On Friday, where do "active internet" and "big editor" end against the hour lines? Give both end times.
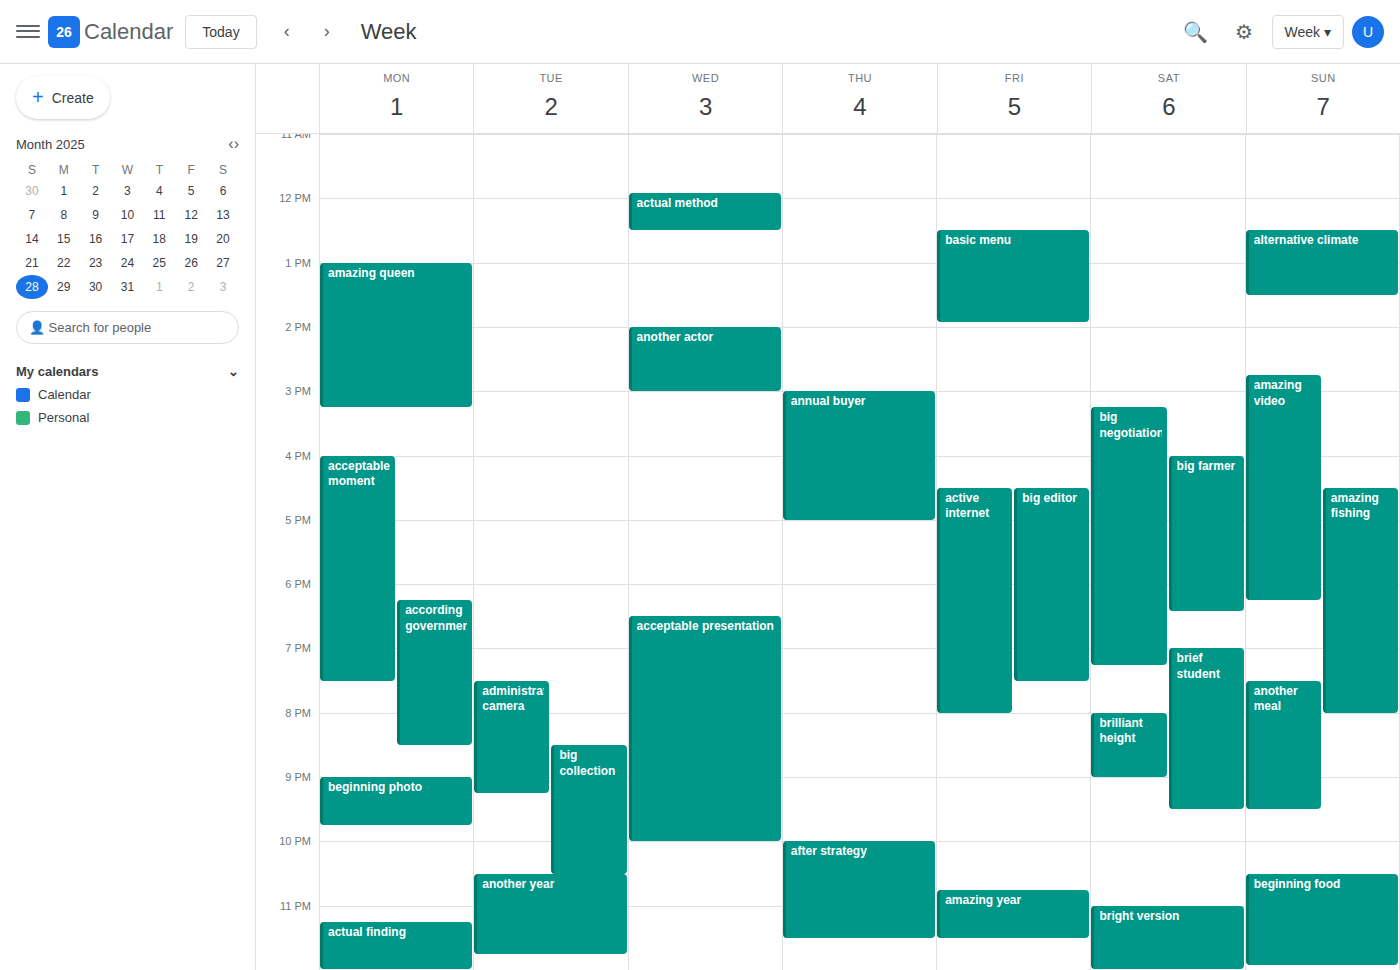
"active internet": 8:00 PM, exactly on the 8 PM line. "big editor": 7:30 PM, halfway between the 7 PM and 8 PM lines.